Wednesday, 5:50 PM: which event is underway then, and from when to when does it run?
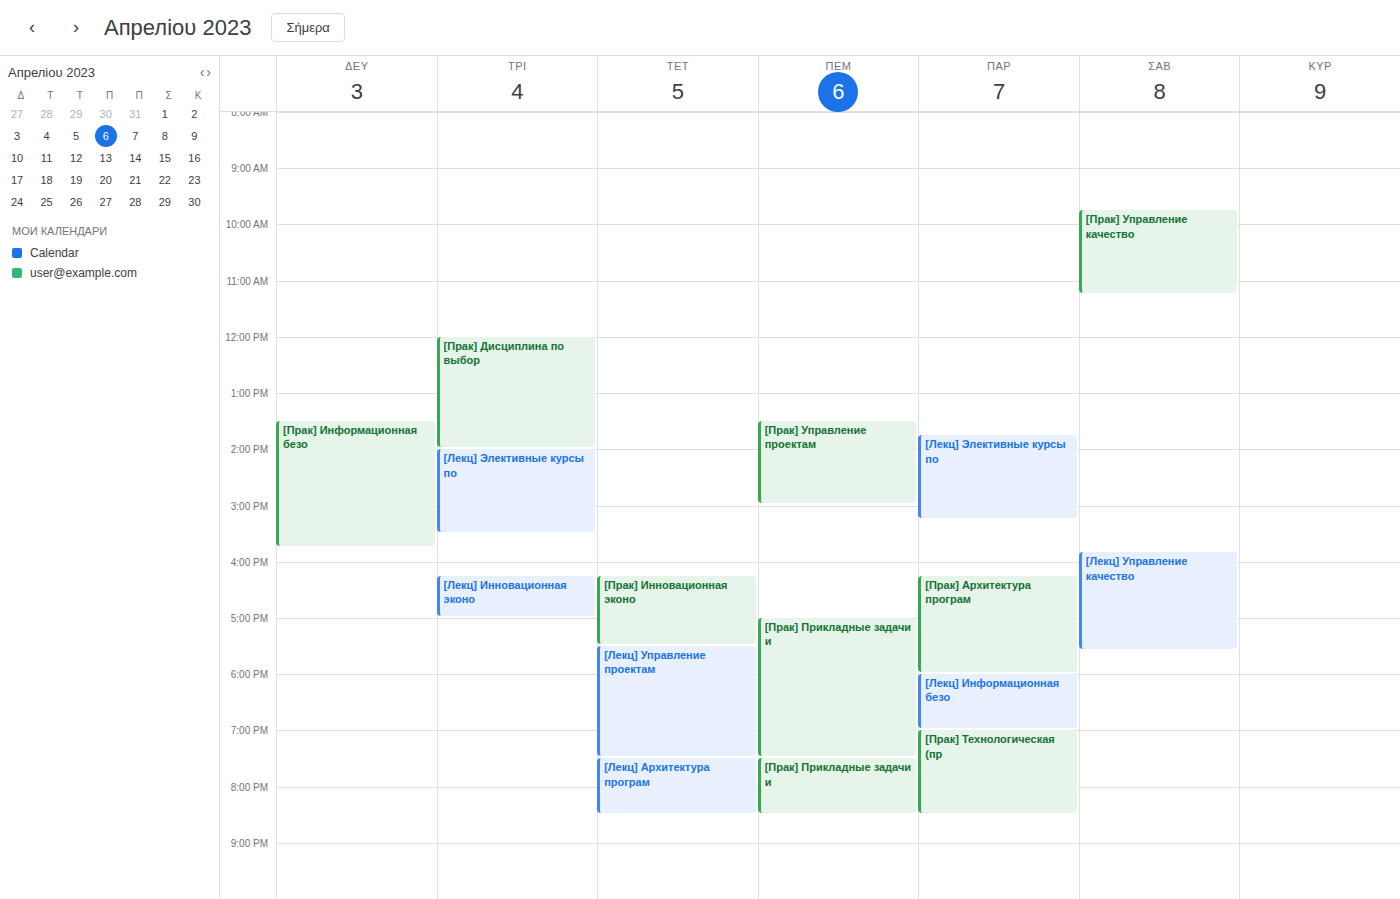
"[Лекц] Управление проектам", 5:30 PM to 7:30 PM